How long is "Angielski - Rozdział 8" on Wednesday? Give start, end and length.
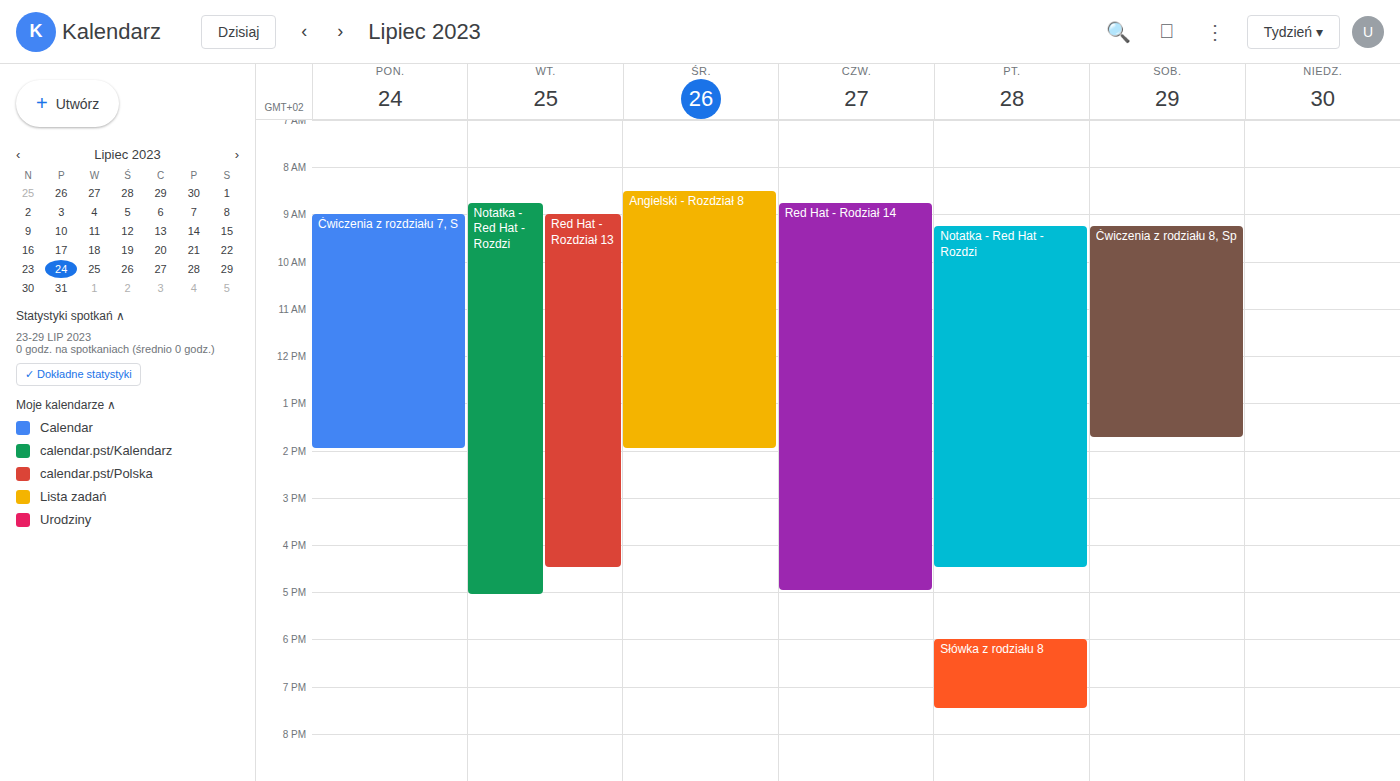
8:30 AM to 2:00 PM, 5 hours 30 minutes